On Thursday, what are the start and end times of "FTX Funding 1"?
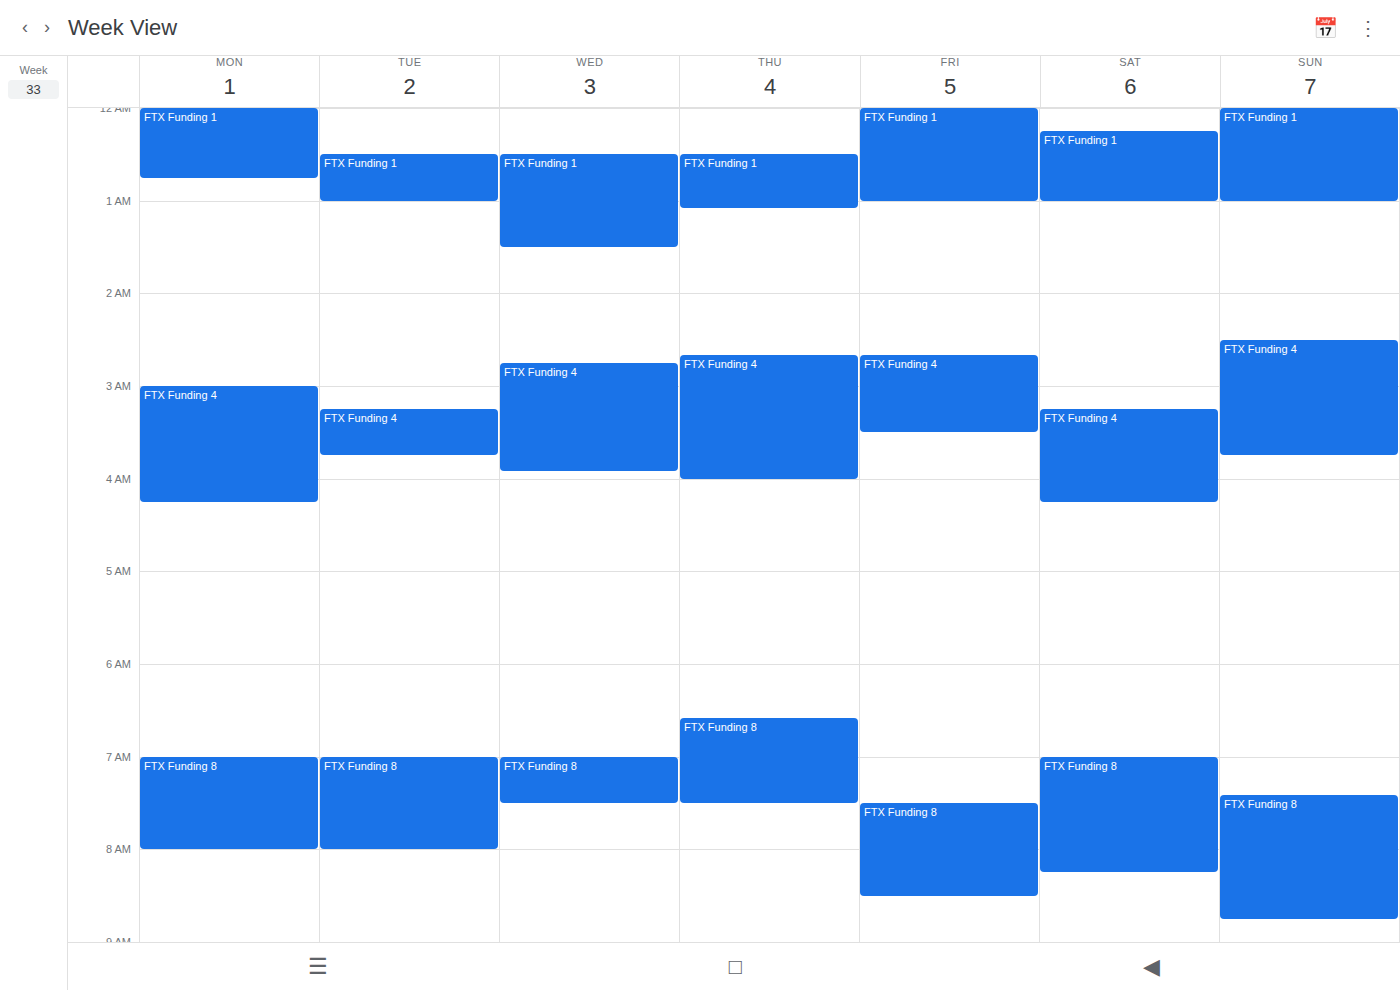
12:30 AM to 1:05 AM